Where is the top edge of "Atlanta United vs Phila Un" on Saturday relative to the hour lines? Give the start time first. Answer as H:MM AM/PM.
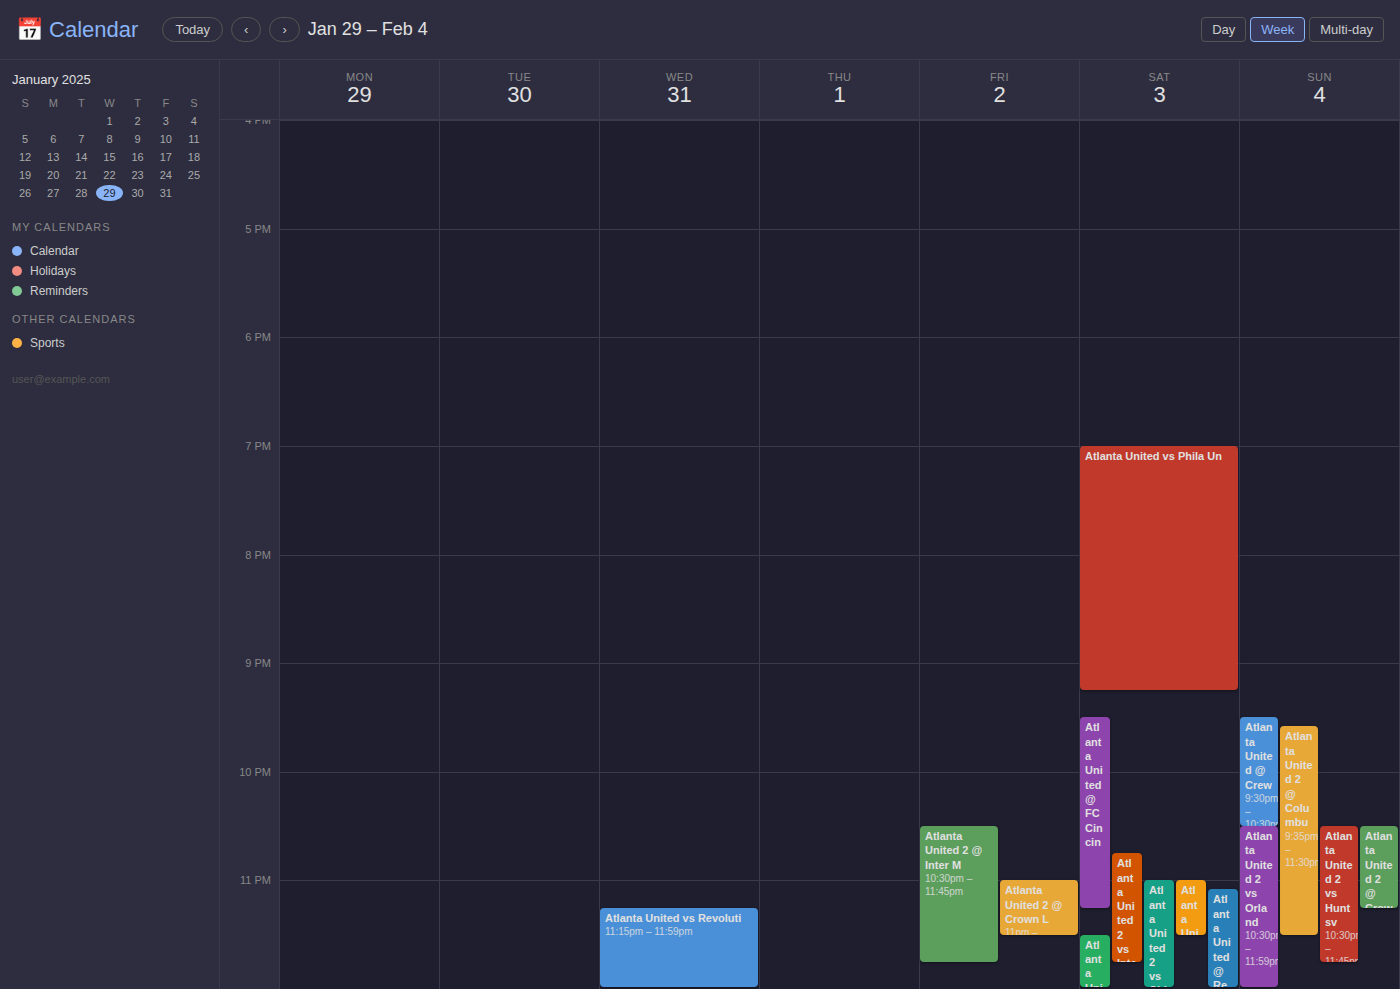
7:00 PM -- exactly on the 7 PM line.